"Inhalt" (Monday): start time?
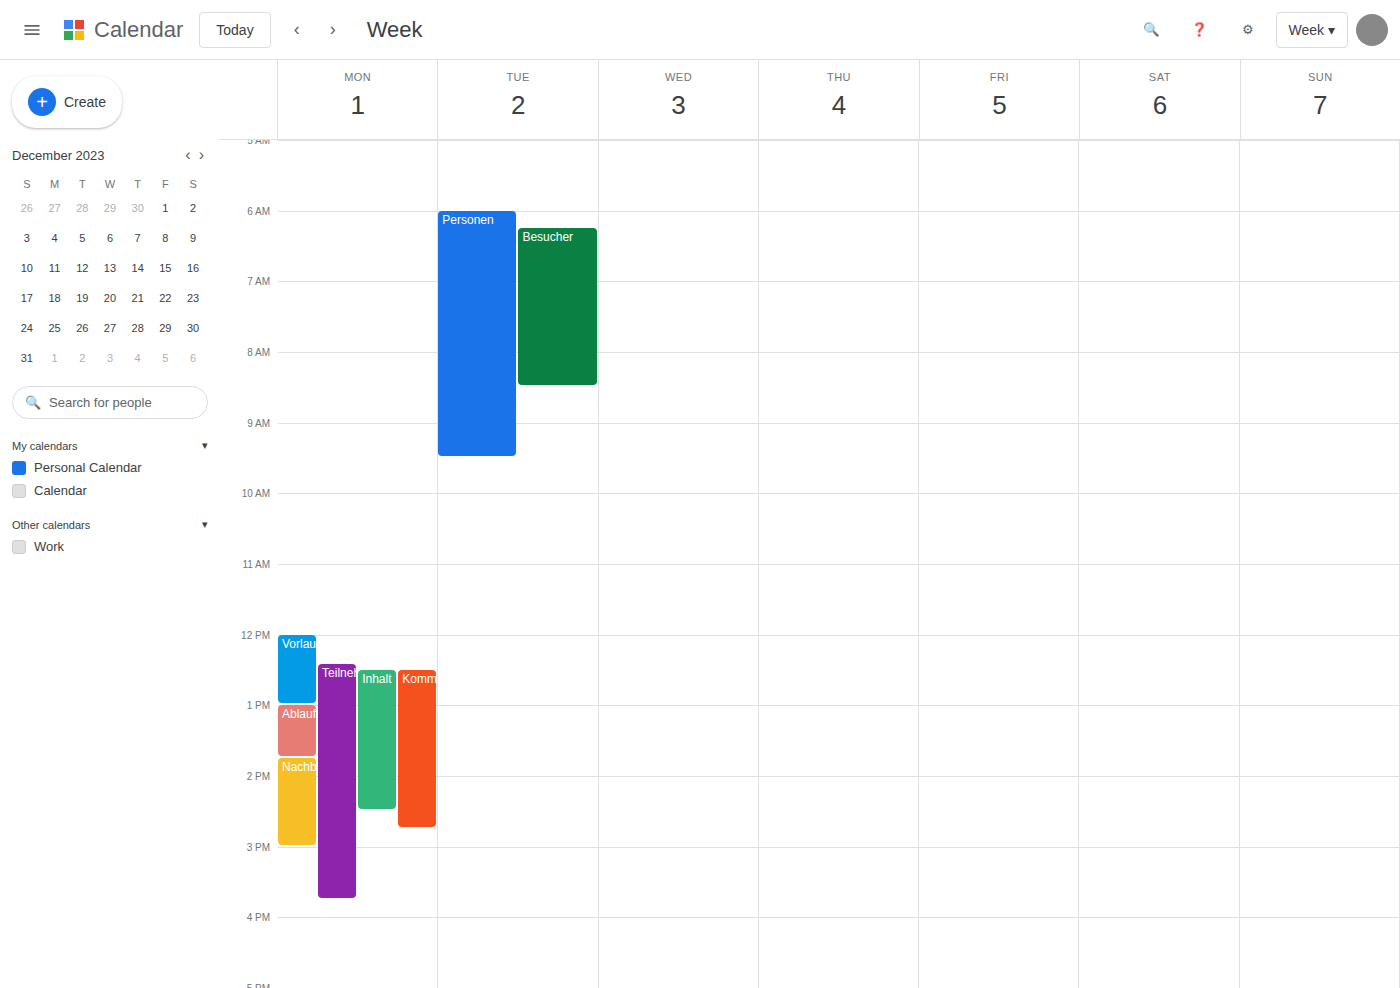
12:30 PM